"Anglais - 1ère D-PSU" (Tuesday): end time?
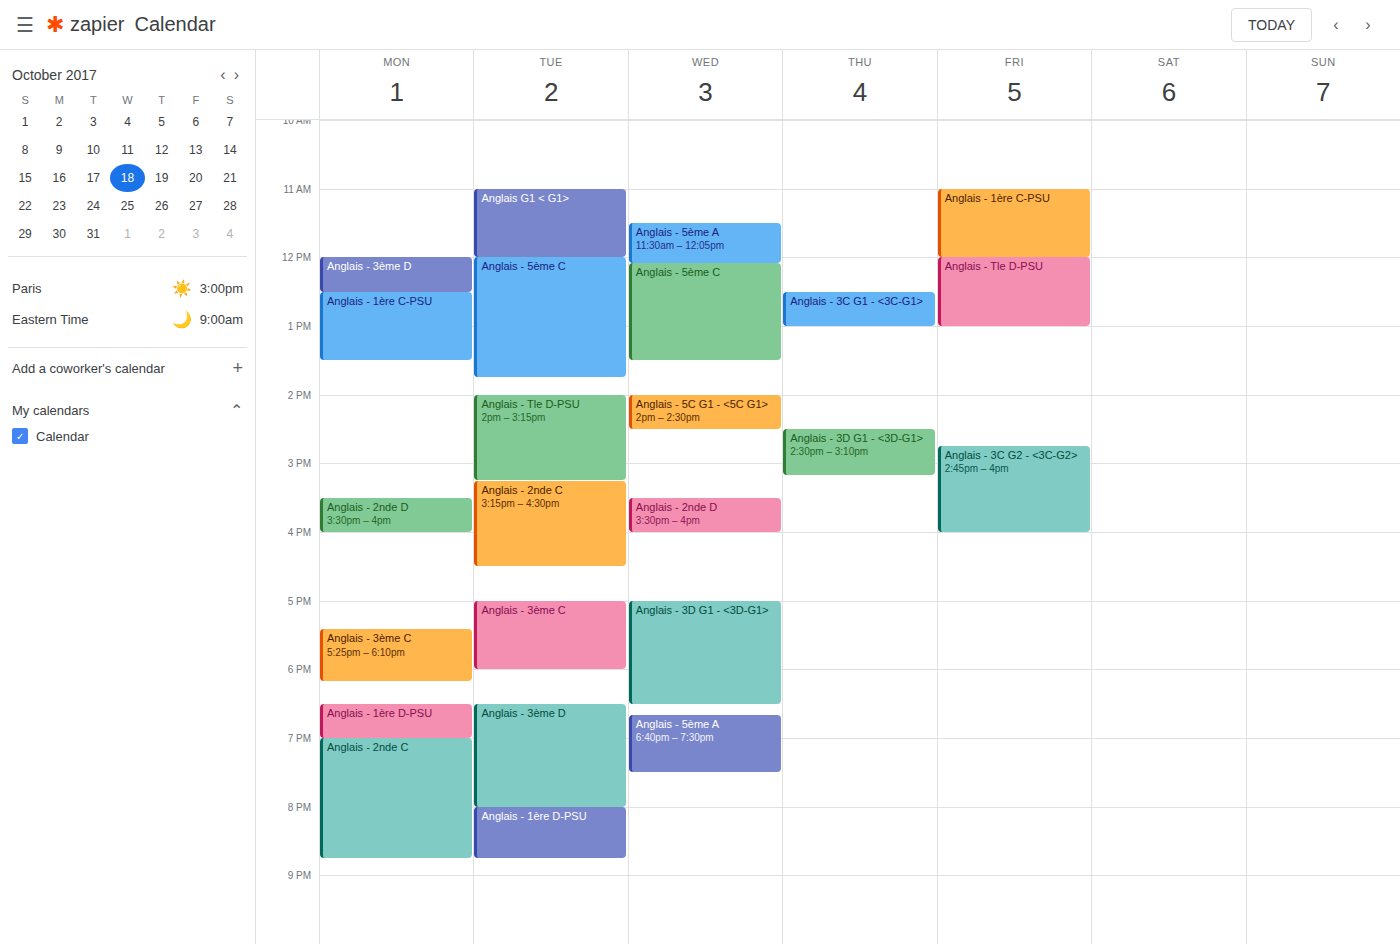
20:45